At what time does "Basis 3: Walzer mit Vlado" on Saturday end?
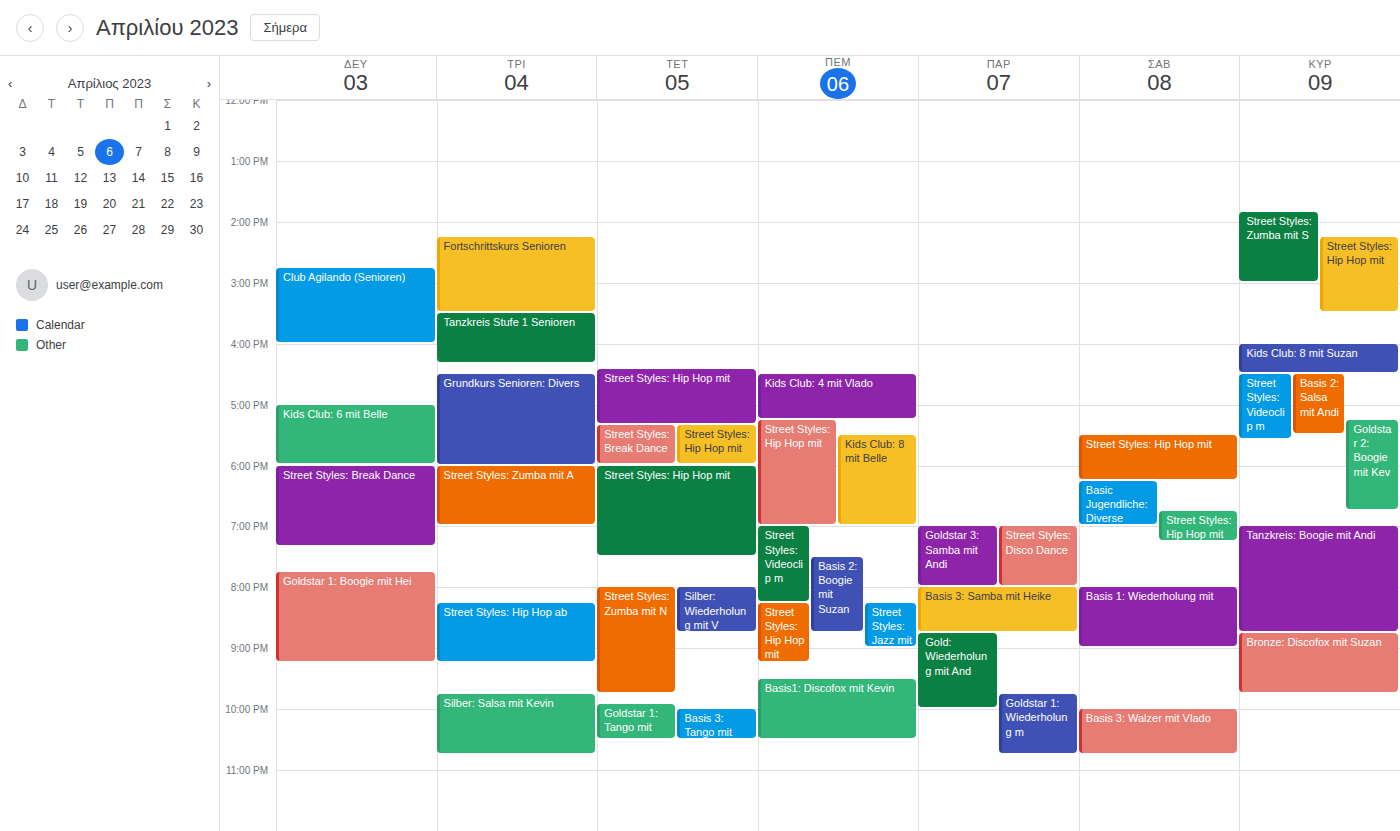
10:45 PM